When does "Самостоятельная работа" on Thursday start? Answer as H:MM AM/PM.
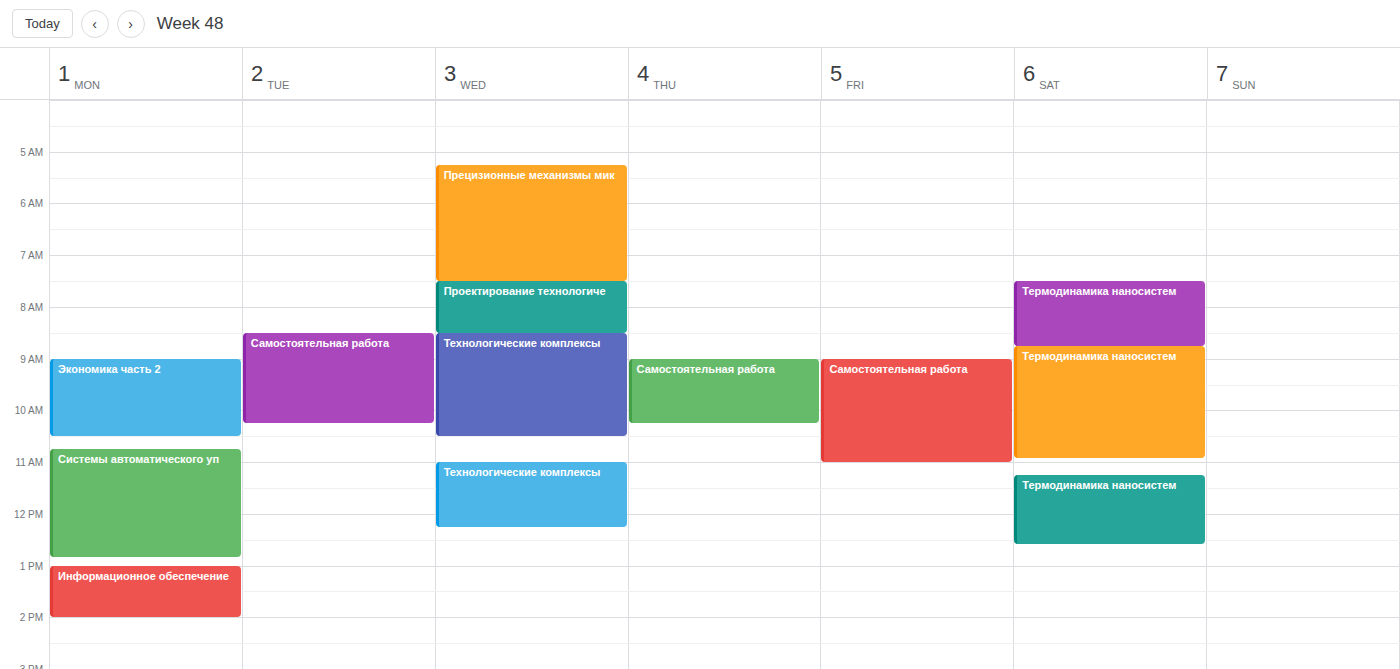
9:00 AM